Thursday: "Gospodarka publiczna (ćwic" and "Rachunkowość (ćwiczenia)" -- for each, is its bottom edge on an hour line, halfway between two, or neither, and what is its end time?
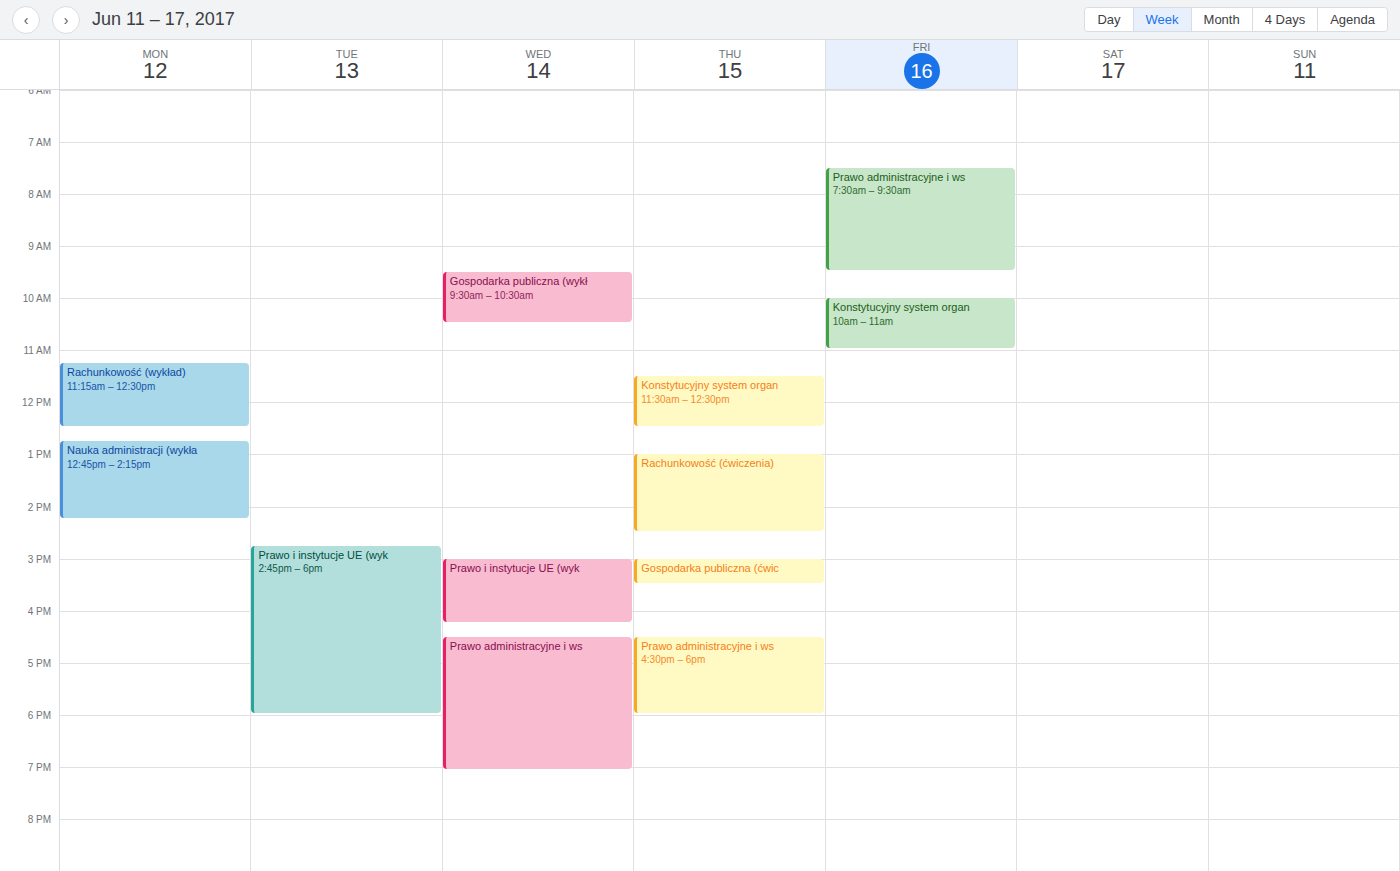
"Gospodarka publiczna (ćwic": 3:30 PM, halfway between the 3 PM and 4 PM lines. "Rachunkowość (ćwiczenia)": 2:30 PM, halfway between the 2 PM and 3 PM lines.